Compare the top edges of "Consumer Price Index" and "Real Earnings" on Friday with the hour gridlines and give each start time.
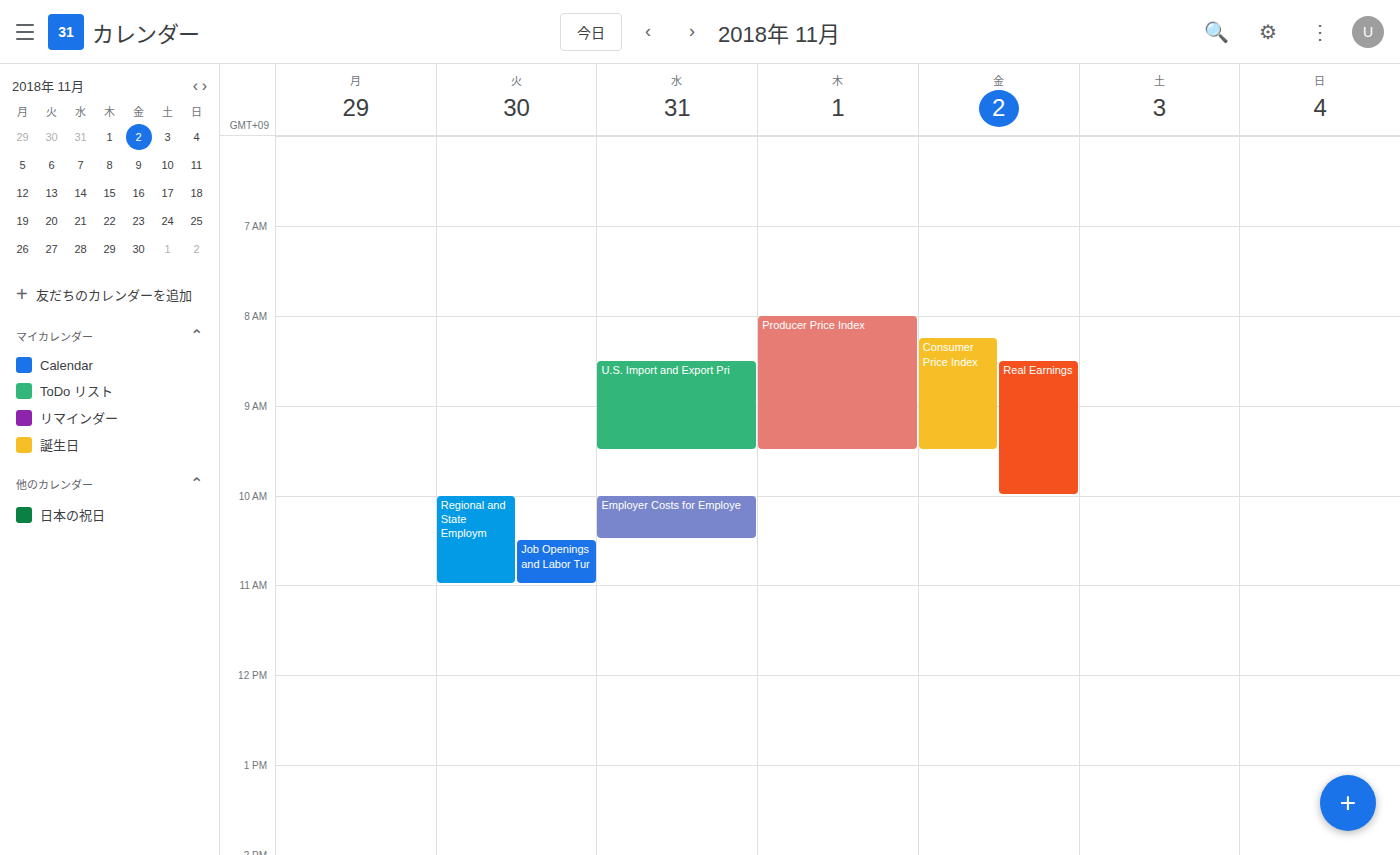
"Consumer Price Index": 08:15, neither: a quarter of the way from the 08:00 line to the 09:00 line. "Real Earnings": 08:30, halfway between the 08:00 and 09:00 lines.